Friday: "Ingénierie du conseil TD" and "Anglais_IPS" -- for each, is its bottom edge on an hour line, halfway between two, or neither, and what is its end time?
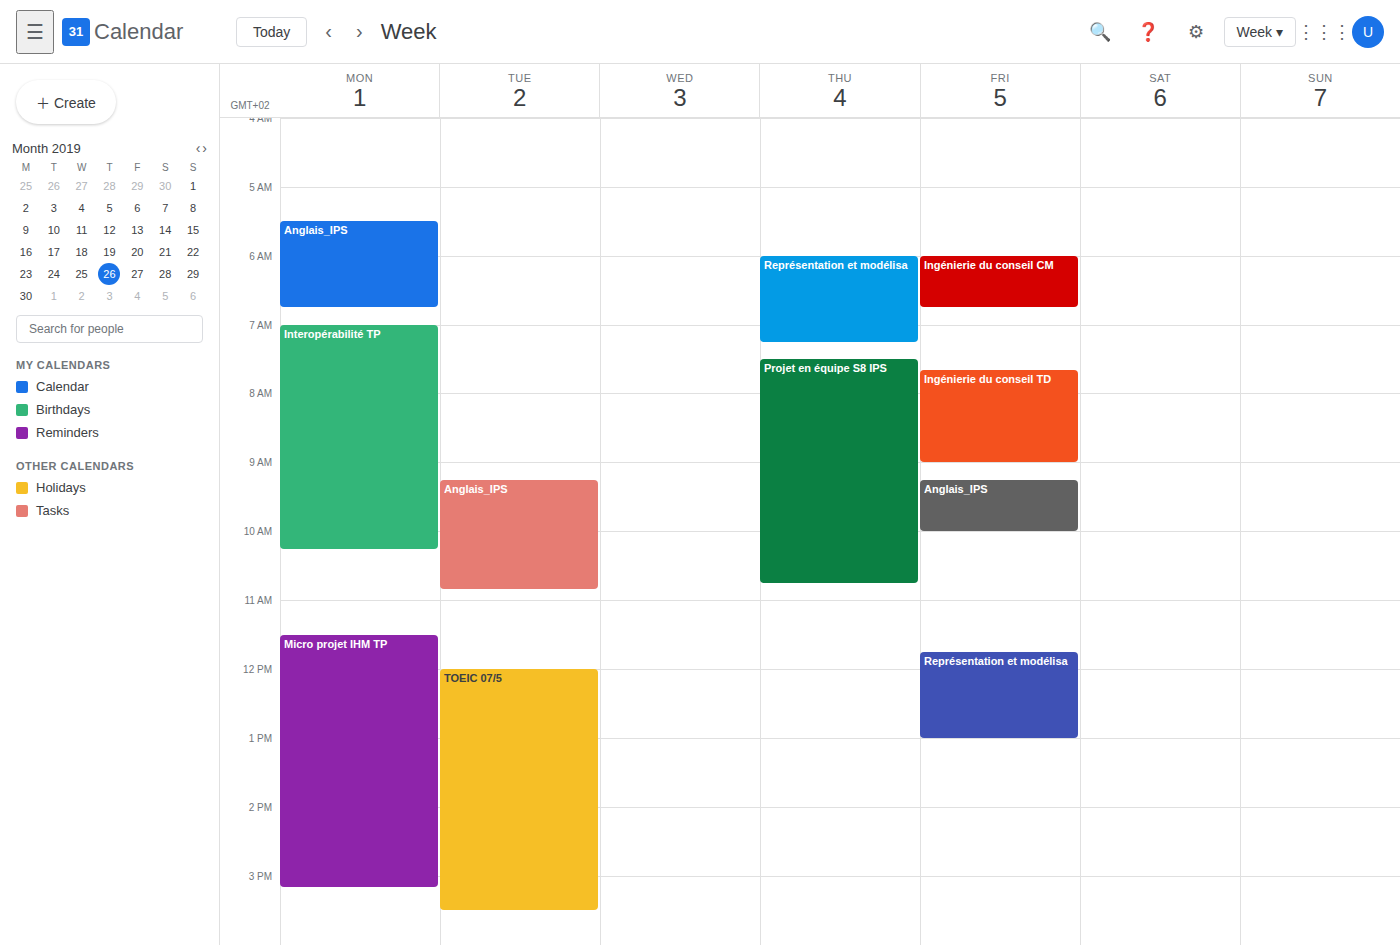
"Ingénierie du conseil TD": 09:00, exactly on the 09:00 line. "Anglais_IPS": 10:00, exactly on the 10:00 line.